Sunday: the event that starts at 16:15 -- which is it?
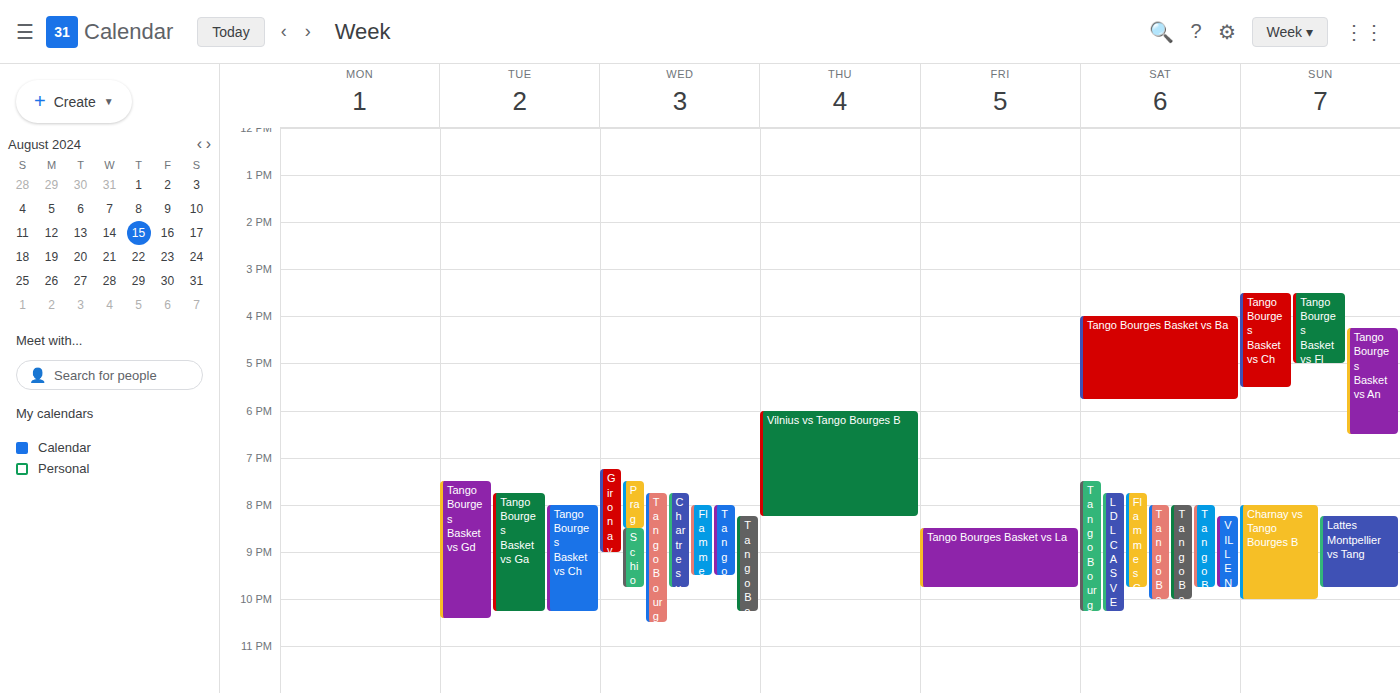
"Tango Bourges Basket vs An"